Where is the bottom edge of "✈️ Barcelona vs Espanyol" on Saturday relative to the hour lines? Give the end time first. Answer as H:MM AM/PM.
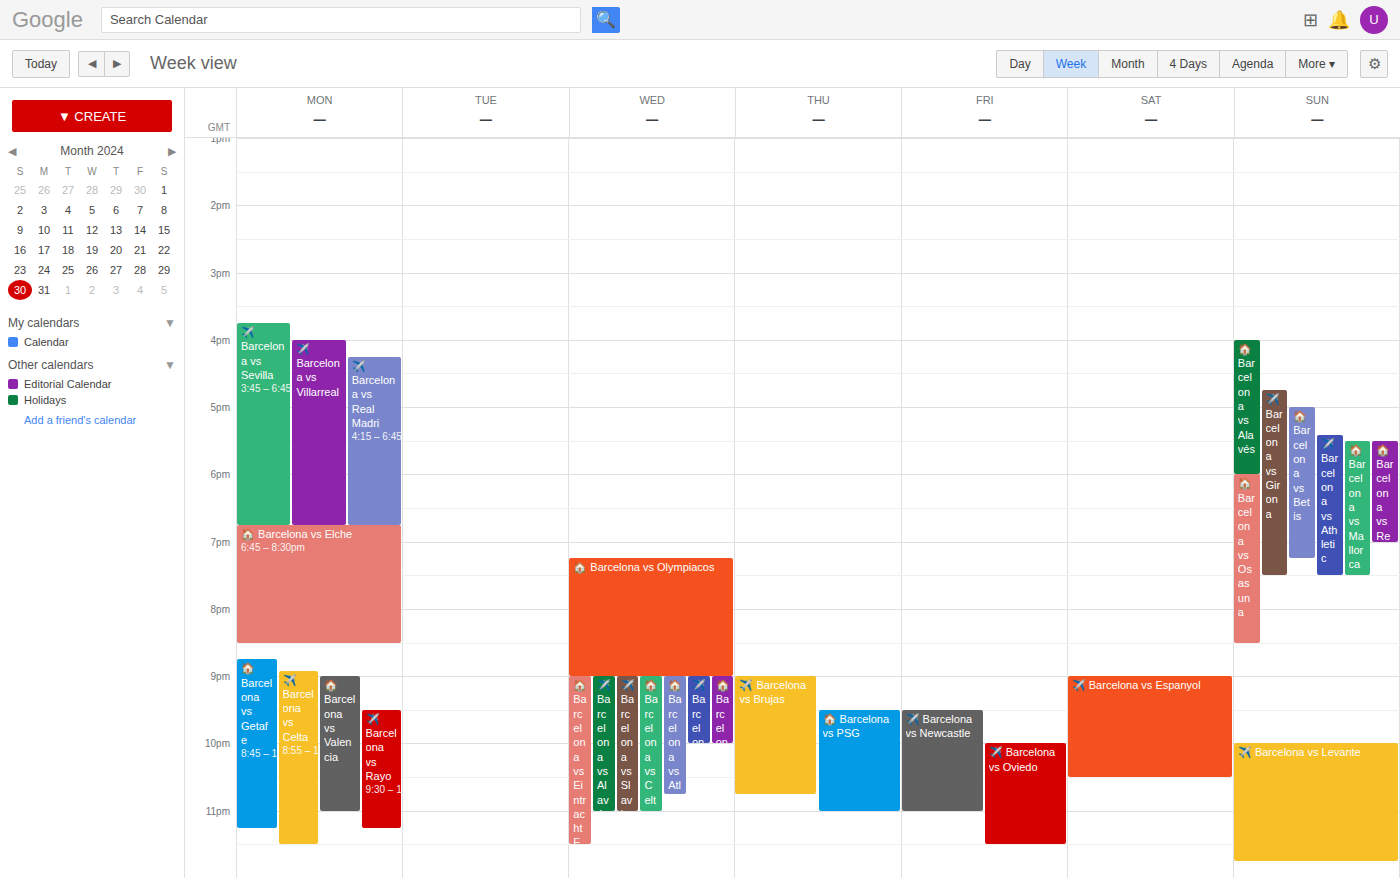
10:30 PM -- halfway between the 10 PM and 11 PM lines.